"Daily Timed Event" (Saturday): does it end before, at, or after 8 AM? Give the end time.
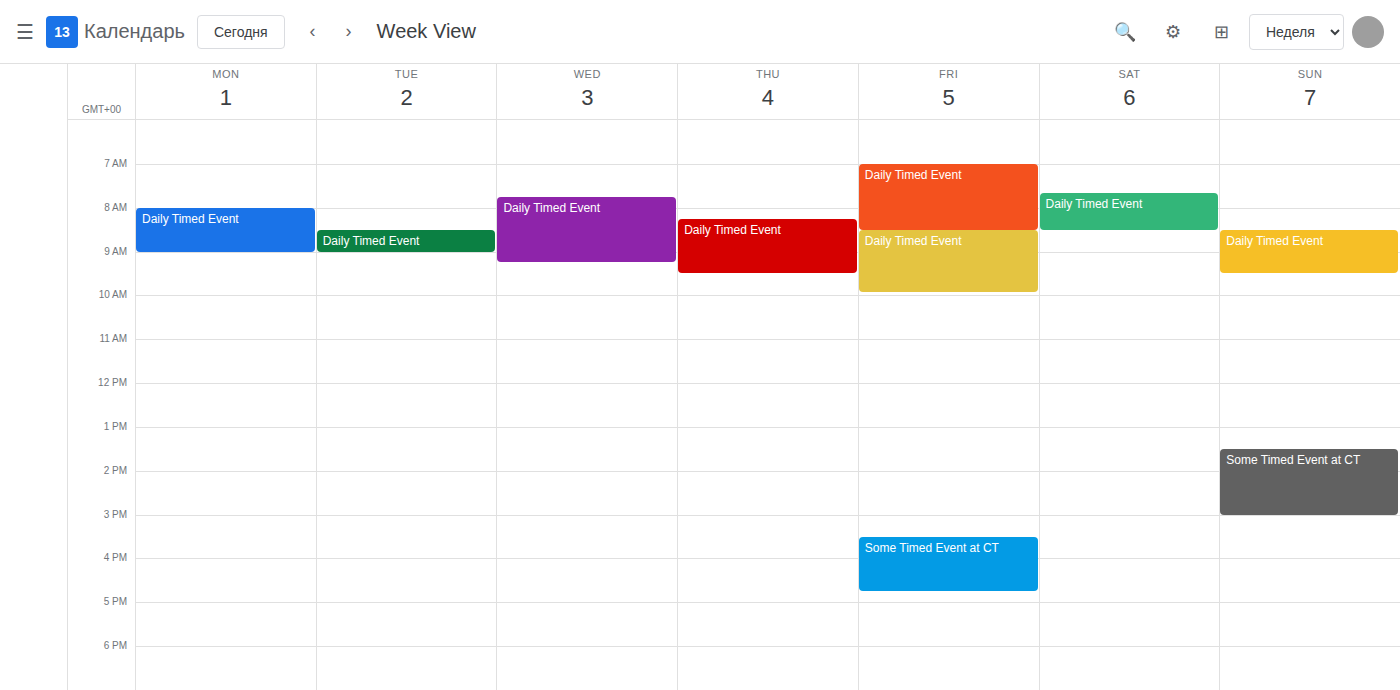
8:30 AM -- after 8 AM, 30 minutes below the 8 AM line.